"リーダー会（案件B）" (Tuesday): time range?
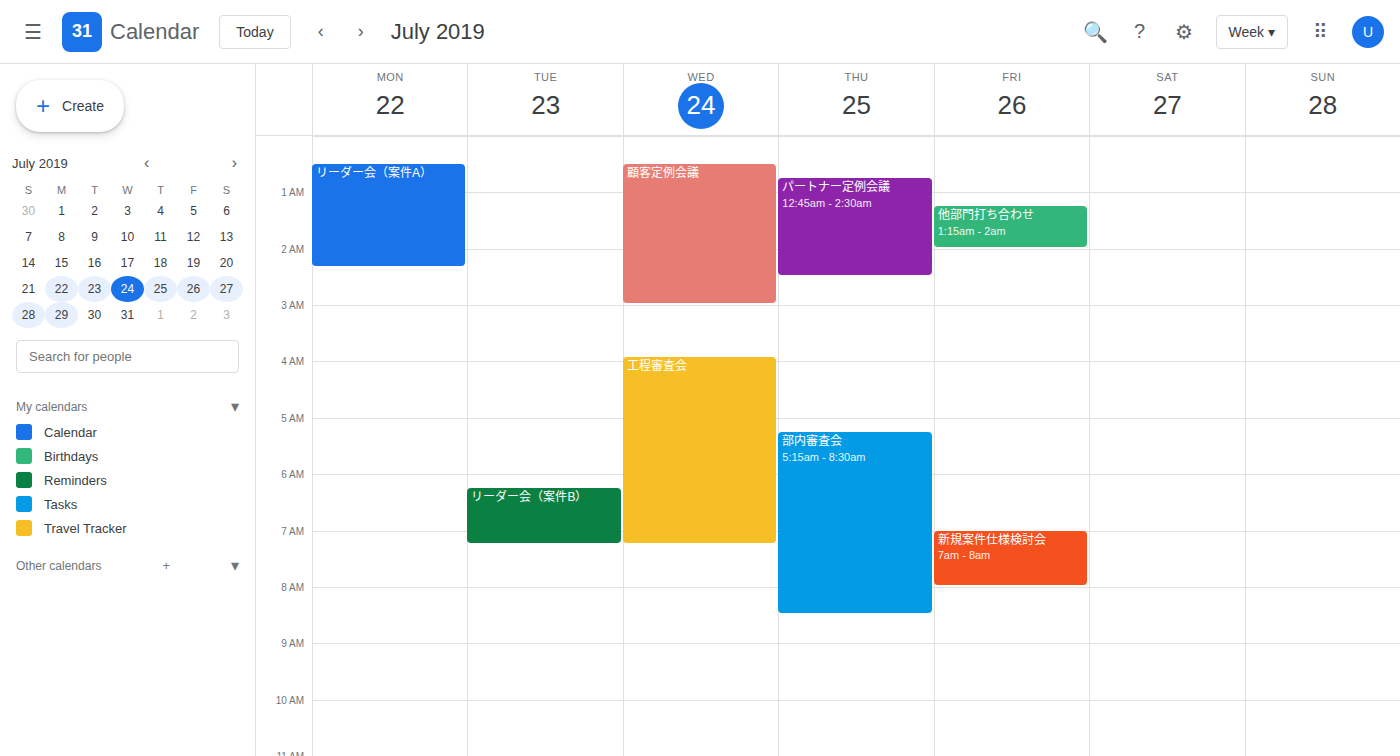
6:15 AM to 7:15 AM